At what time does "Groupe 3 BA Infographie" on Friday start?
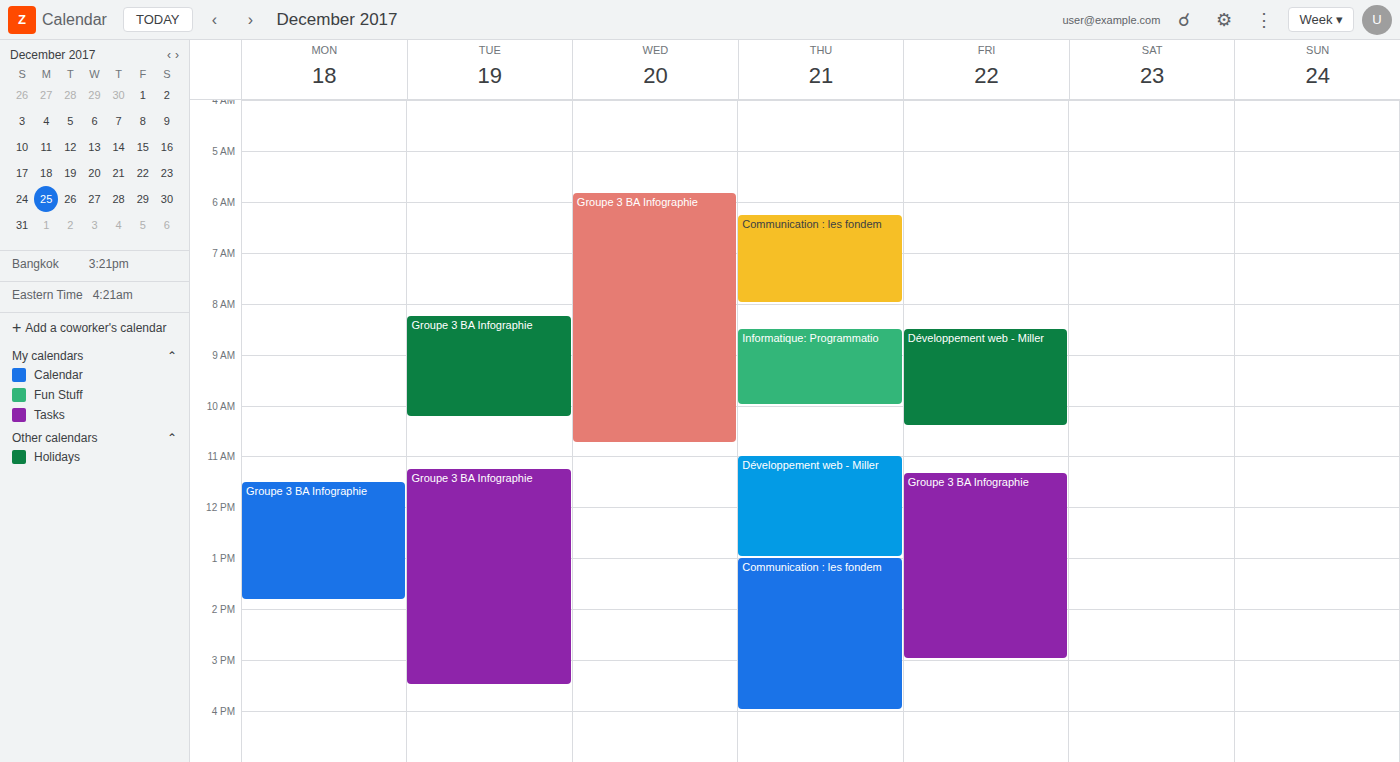
11:20 AM